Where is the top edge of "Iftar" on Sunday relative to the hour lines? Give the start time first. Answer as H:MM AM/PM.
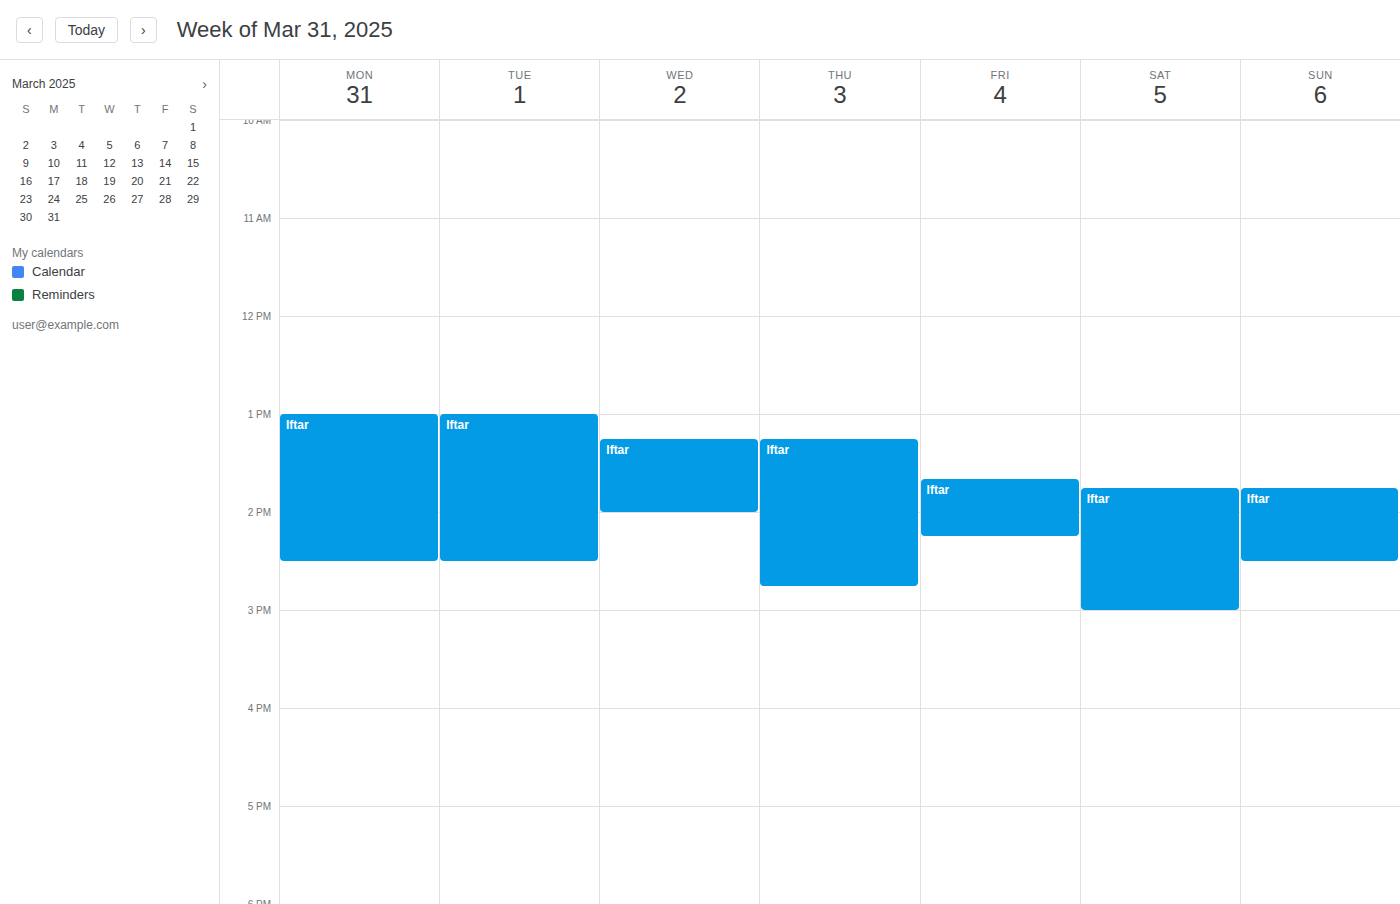
1:45 PM -- neither: three quarters of the way from the 1 PM line to the 2 PM line.